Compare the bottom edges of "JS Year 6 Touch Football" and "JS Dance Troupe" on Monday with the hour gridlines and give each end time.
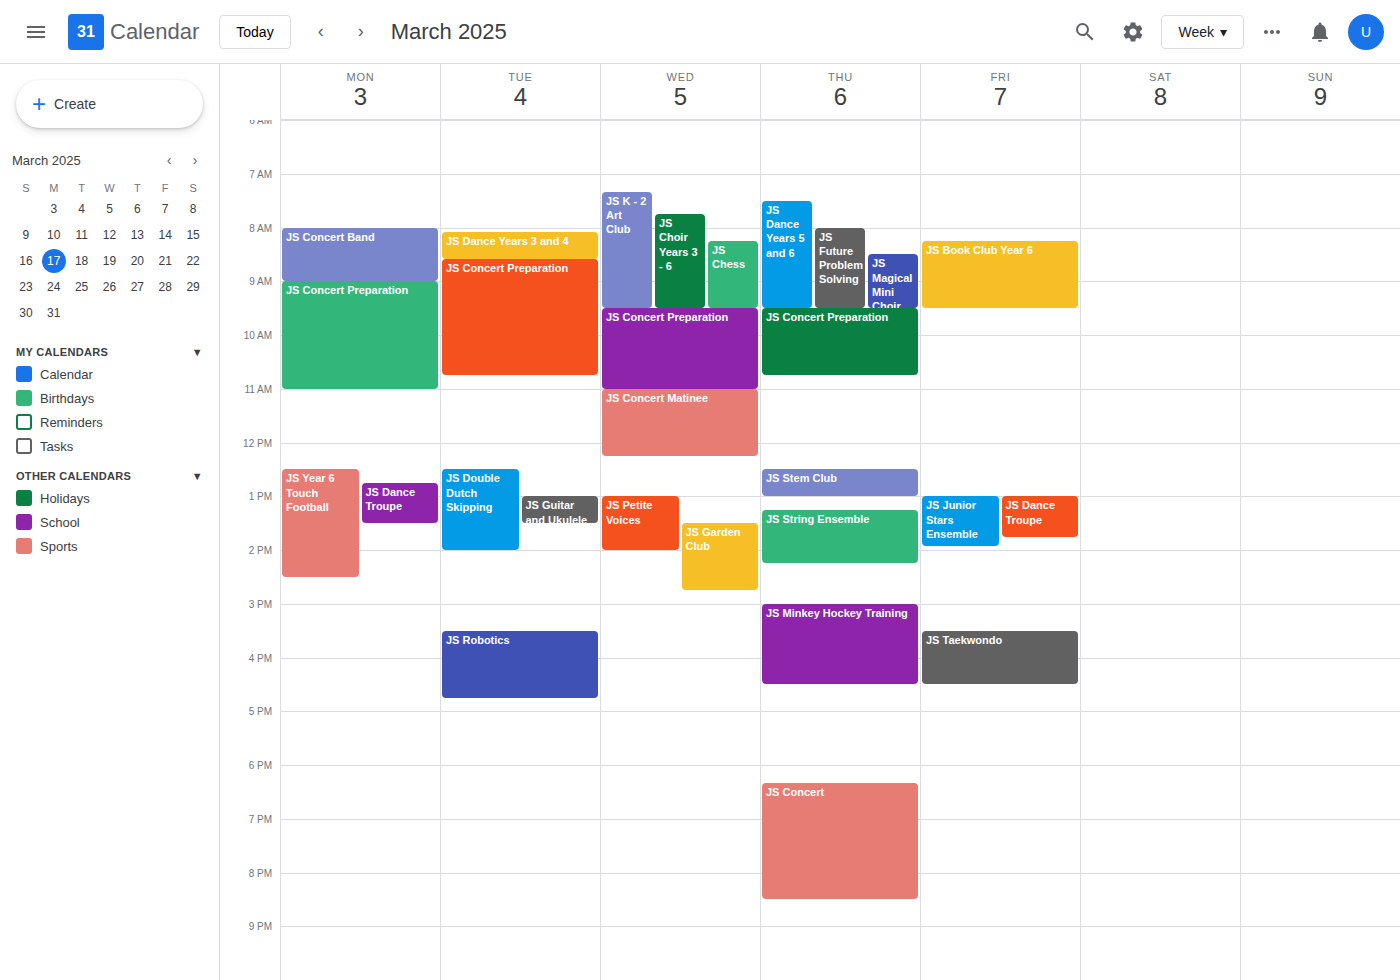
"JS Year 6 Touch Football": 2:30 PM, halfway between the 2 PM and 3 PM lines. "JS Dance Troupe": 1:30 PM, halfway between the 1 PM and 2 PM lines.